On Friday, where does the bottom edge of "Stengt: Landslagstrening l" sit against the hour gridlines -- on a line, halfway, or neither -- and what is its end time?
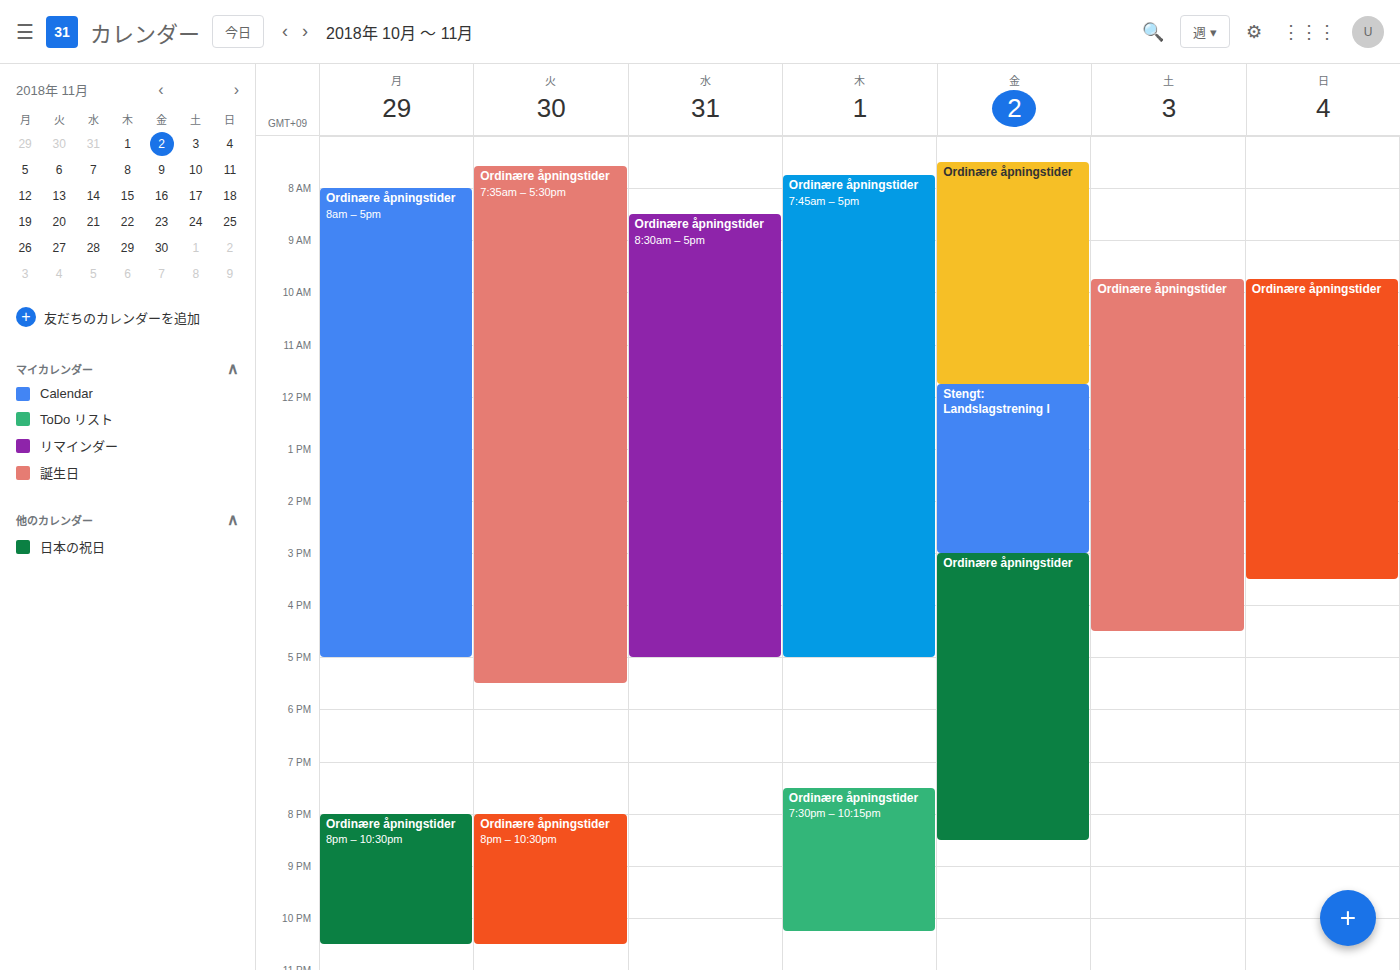
15:00 -- exactly on the 15:00 line.